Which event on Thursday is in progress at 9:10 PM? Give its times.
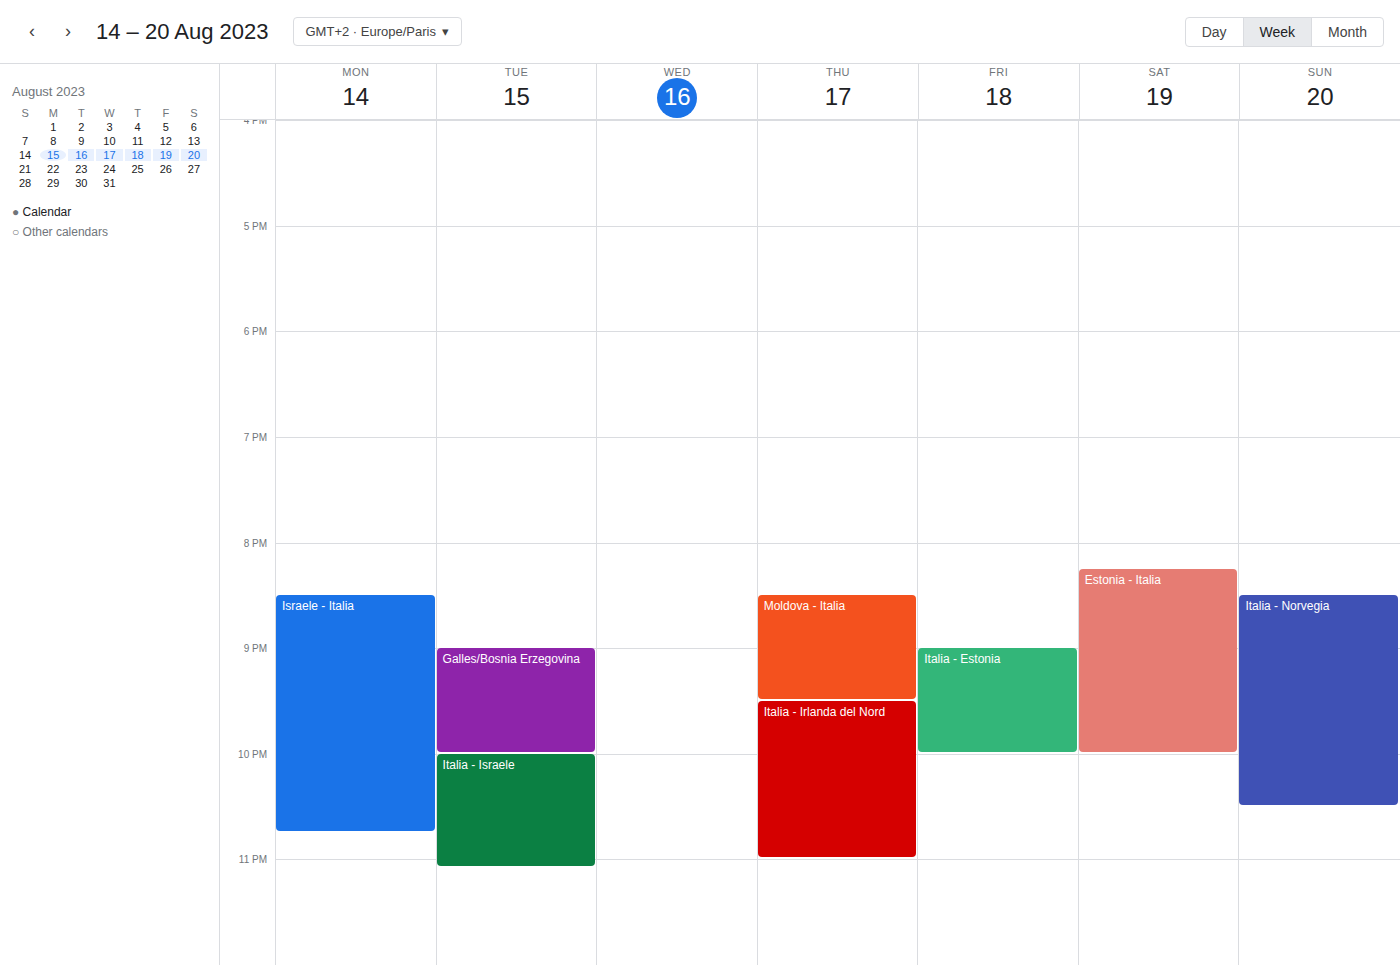
"Moldova - Italia", 8:30 PM to 9:30 PM